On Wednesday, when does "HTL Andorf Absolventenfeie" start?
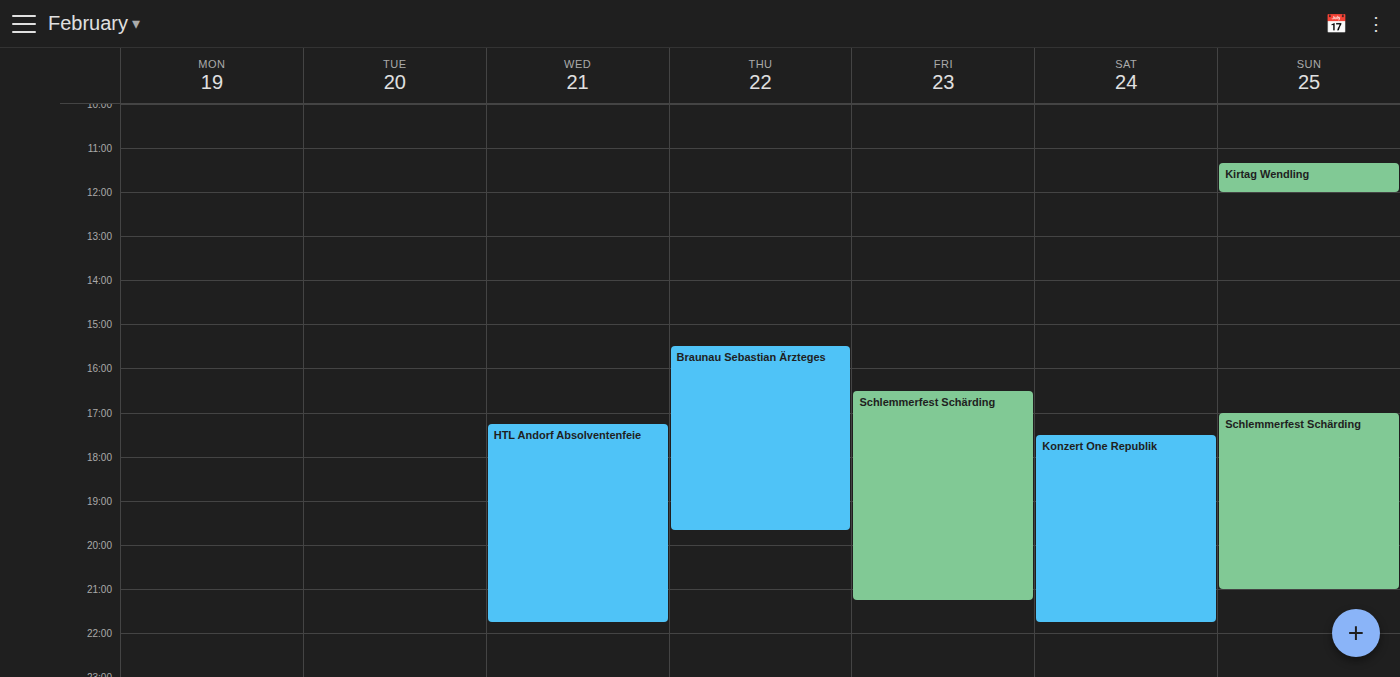
5:15 PM